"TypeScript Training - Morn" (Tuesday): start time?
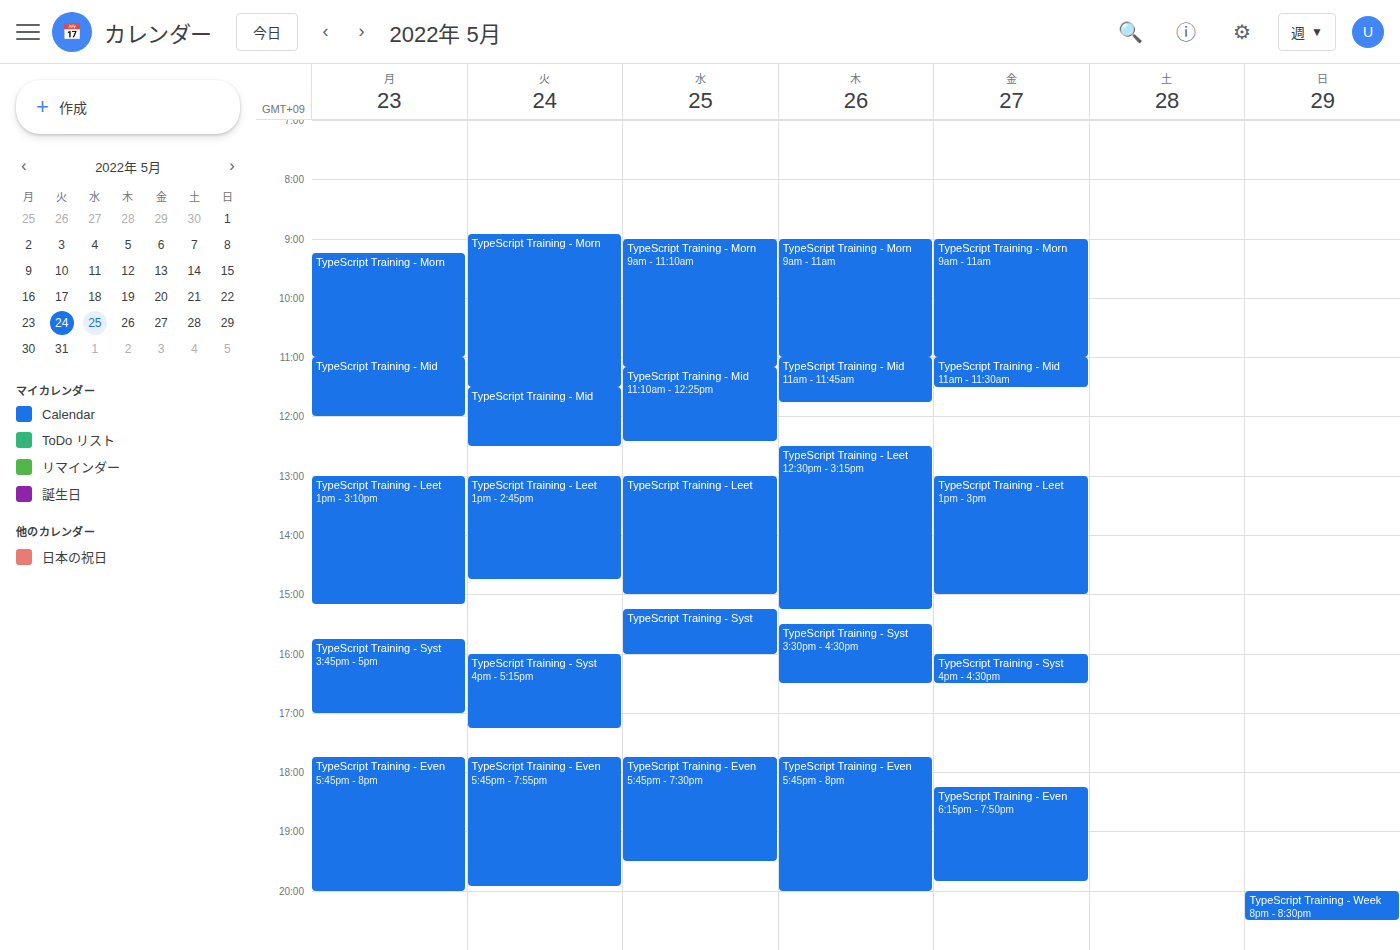
8:55 AM